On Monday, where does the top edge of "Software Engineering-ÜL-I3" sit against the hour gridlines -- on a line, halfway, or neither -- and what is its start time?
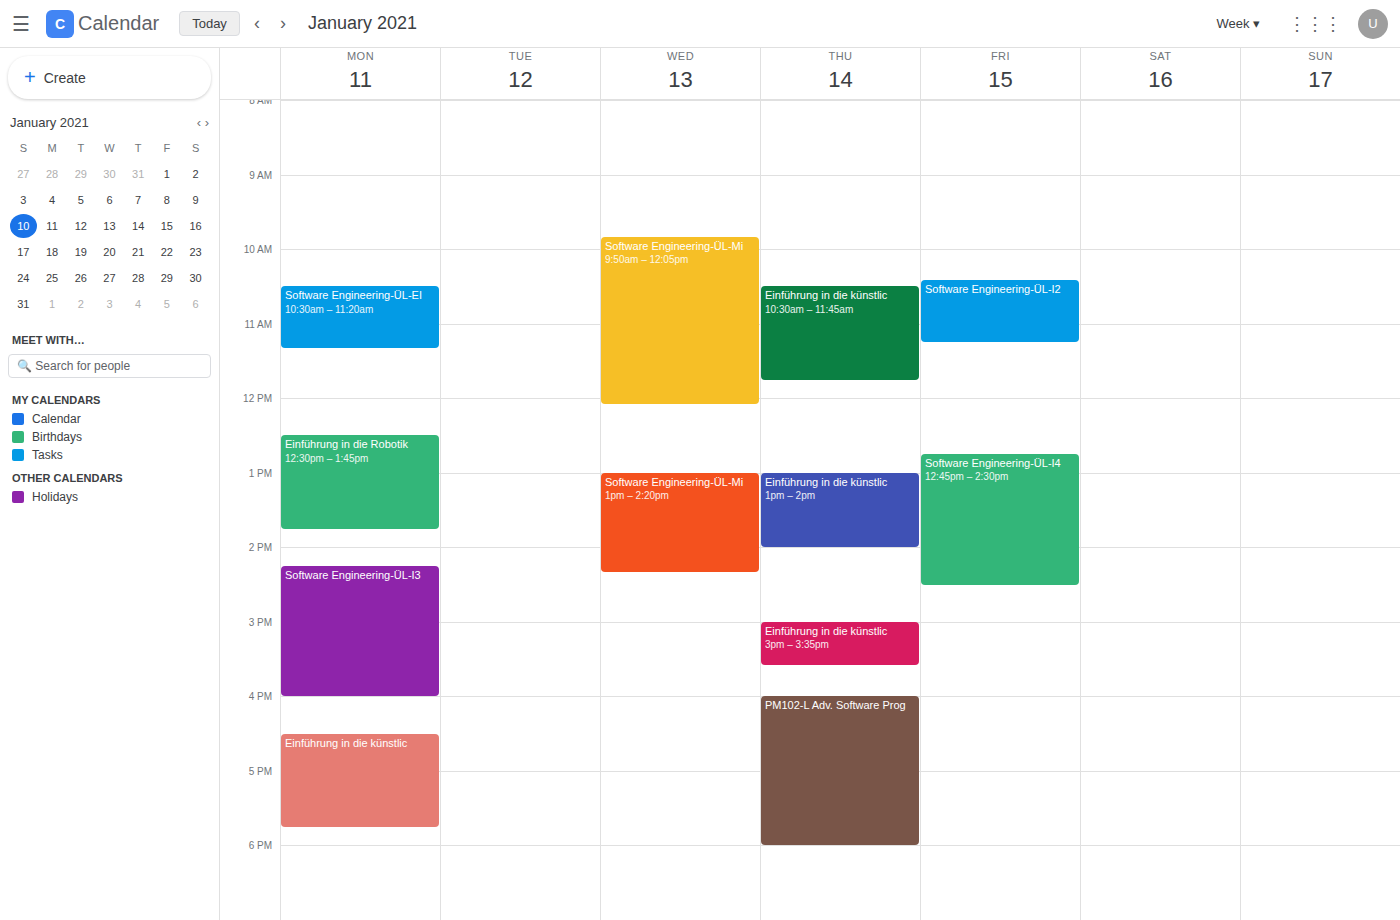
2:15 PM -- neither: a quarter of the way from the 2 PM line to the 3 PM line.